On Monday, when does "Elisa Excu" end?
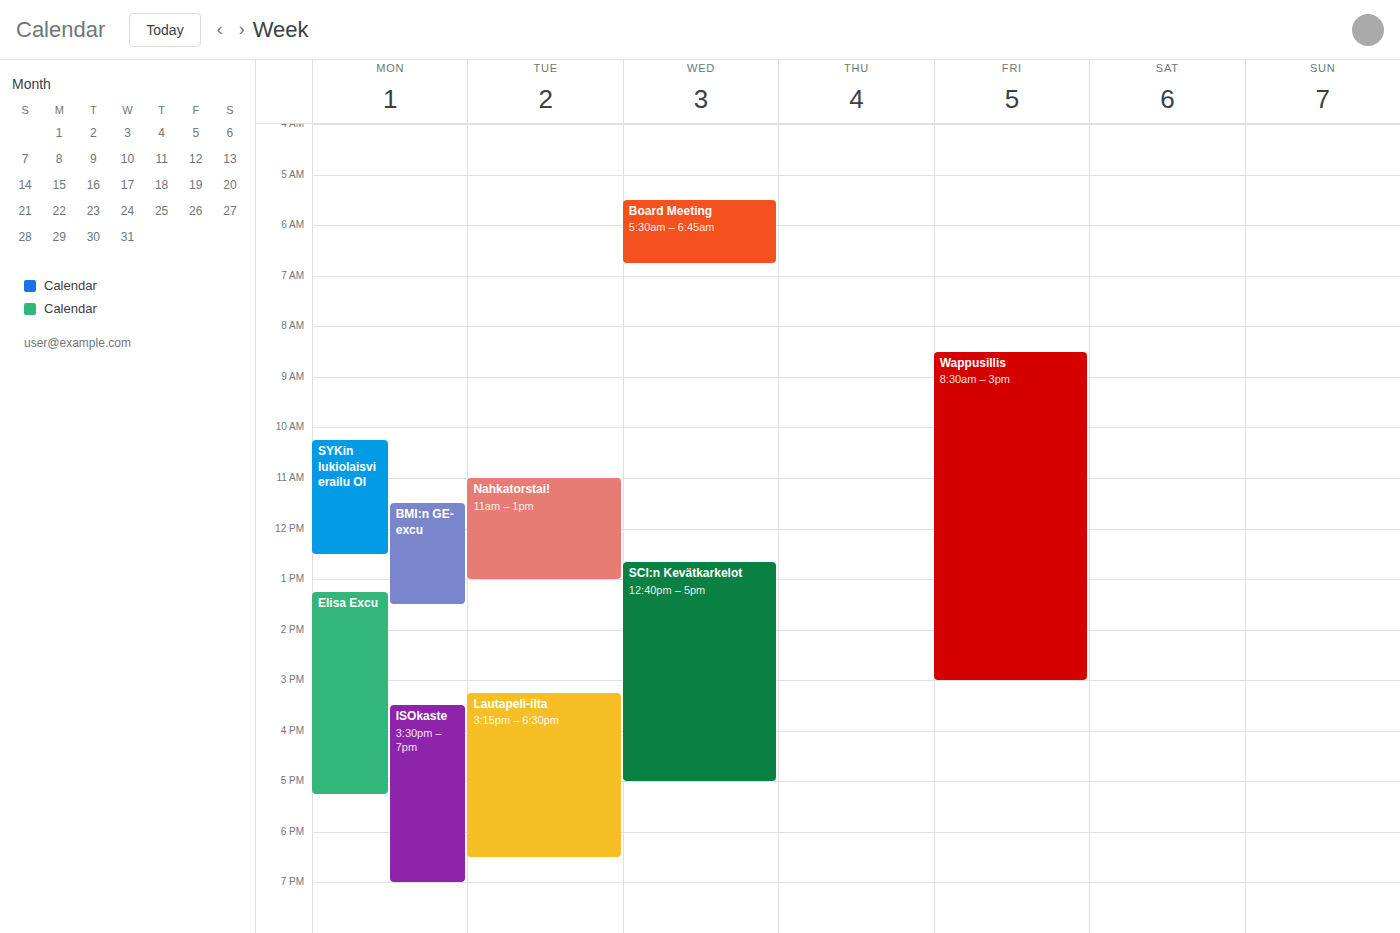
5:15 PM